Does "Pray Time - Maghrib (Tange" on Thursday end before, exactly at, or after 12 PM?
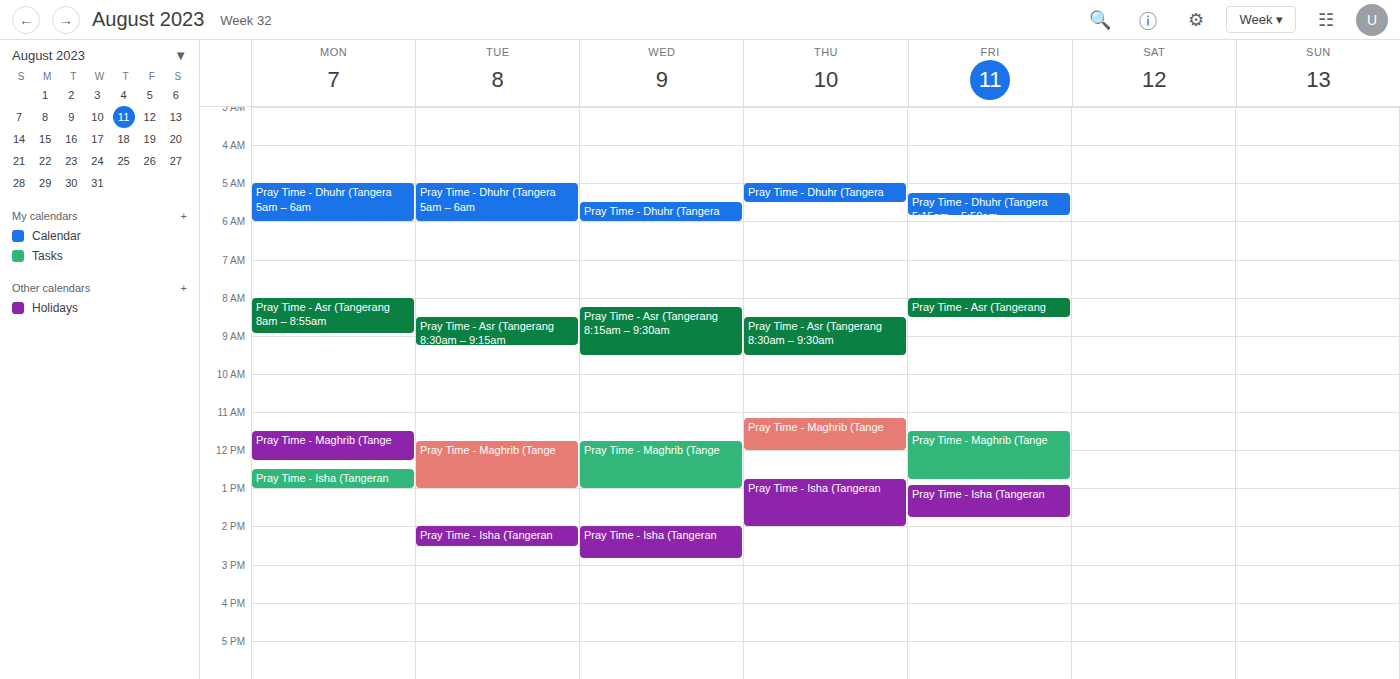
12:00 PM -- exactly at 12 PM, on the 12 PM line.